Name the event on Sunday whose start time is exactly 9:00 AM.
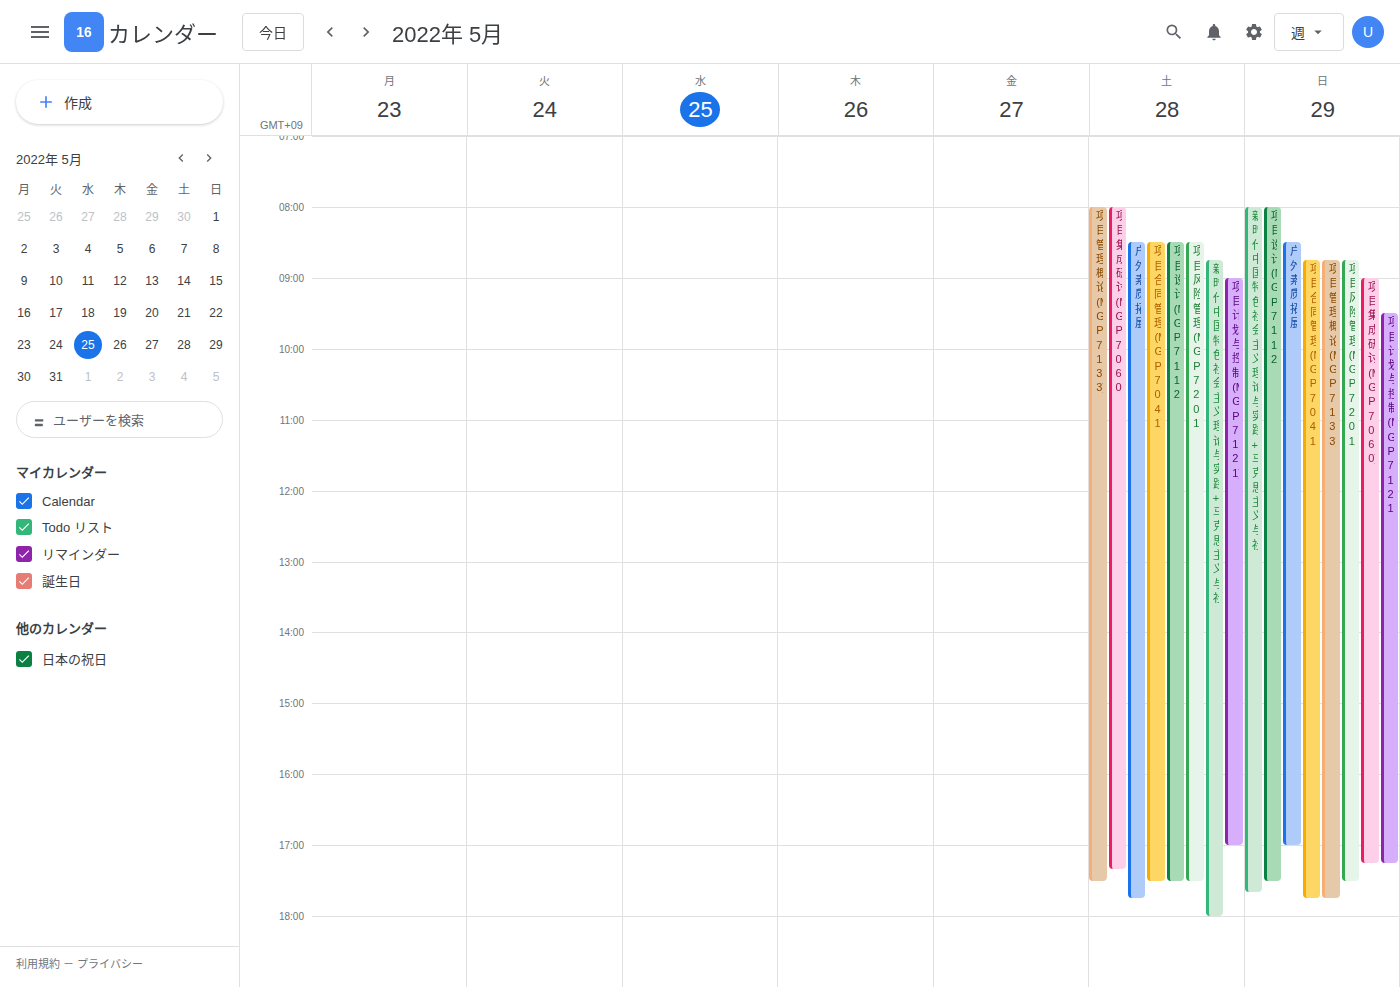
"项目集成研讨 (MGP7060)"